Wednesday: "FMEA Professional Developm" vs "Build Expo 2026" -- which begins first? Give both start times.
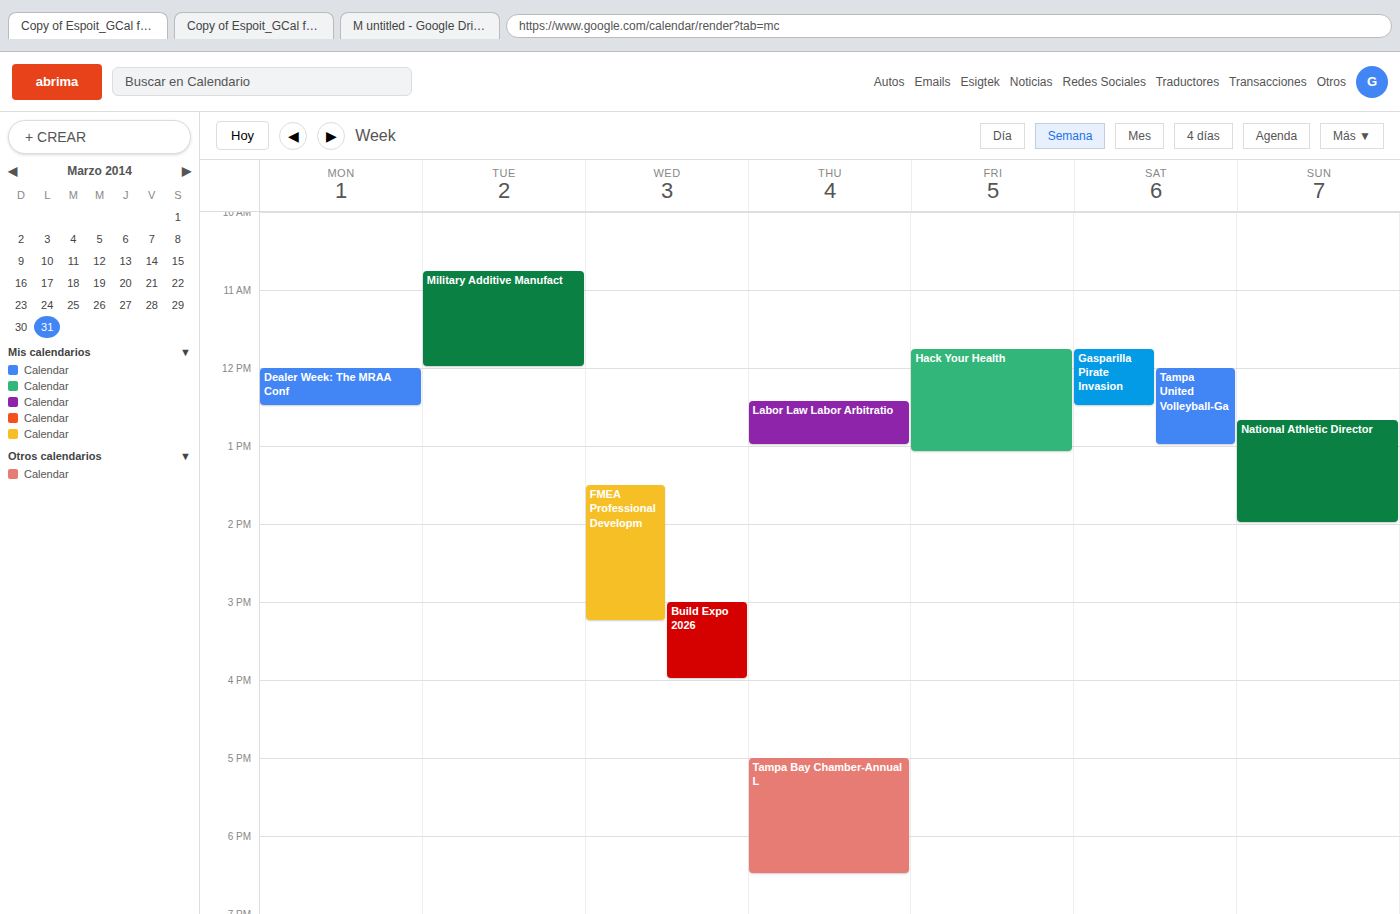
"FMEA Professional Developm" 13:30; "Build Expo 2026" 15:00.